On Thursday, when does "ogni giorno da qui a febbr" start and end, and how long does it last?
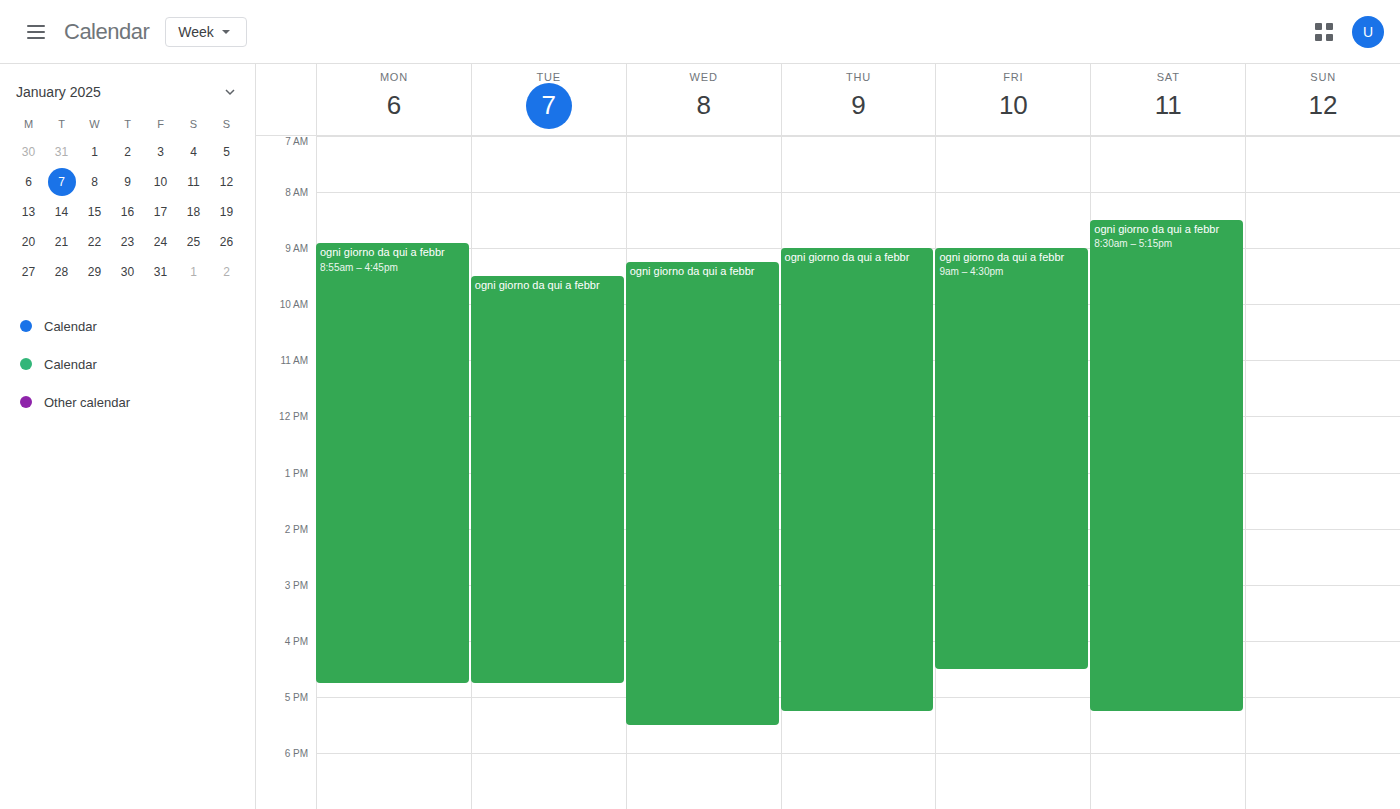
09:00 to 17:15, 8 hours 15 minutes